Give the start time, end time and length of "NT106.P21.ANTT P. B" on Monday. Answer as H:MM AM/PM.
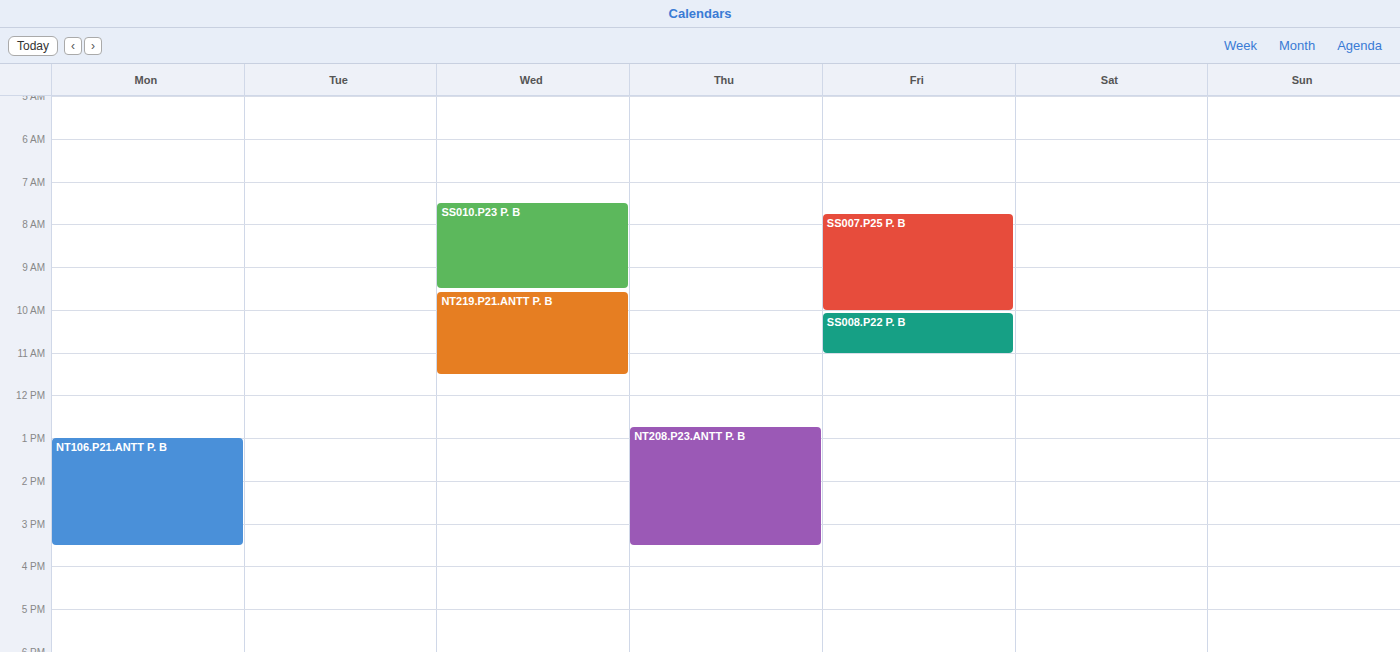
1:00 PM to 3:30 PM, 2 hours 30 minutes